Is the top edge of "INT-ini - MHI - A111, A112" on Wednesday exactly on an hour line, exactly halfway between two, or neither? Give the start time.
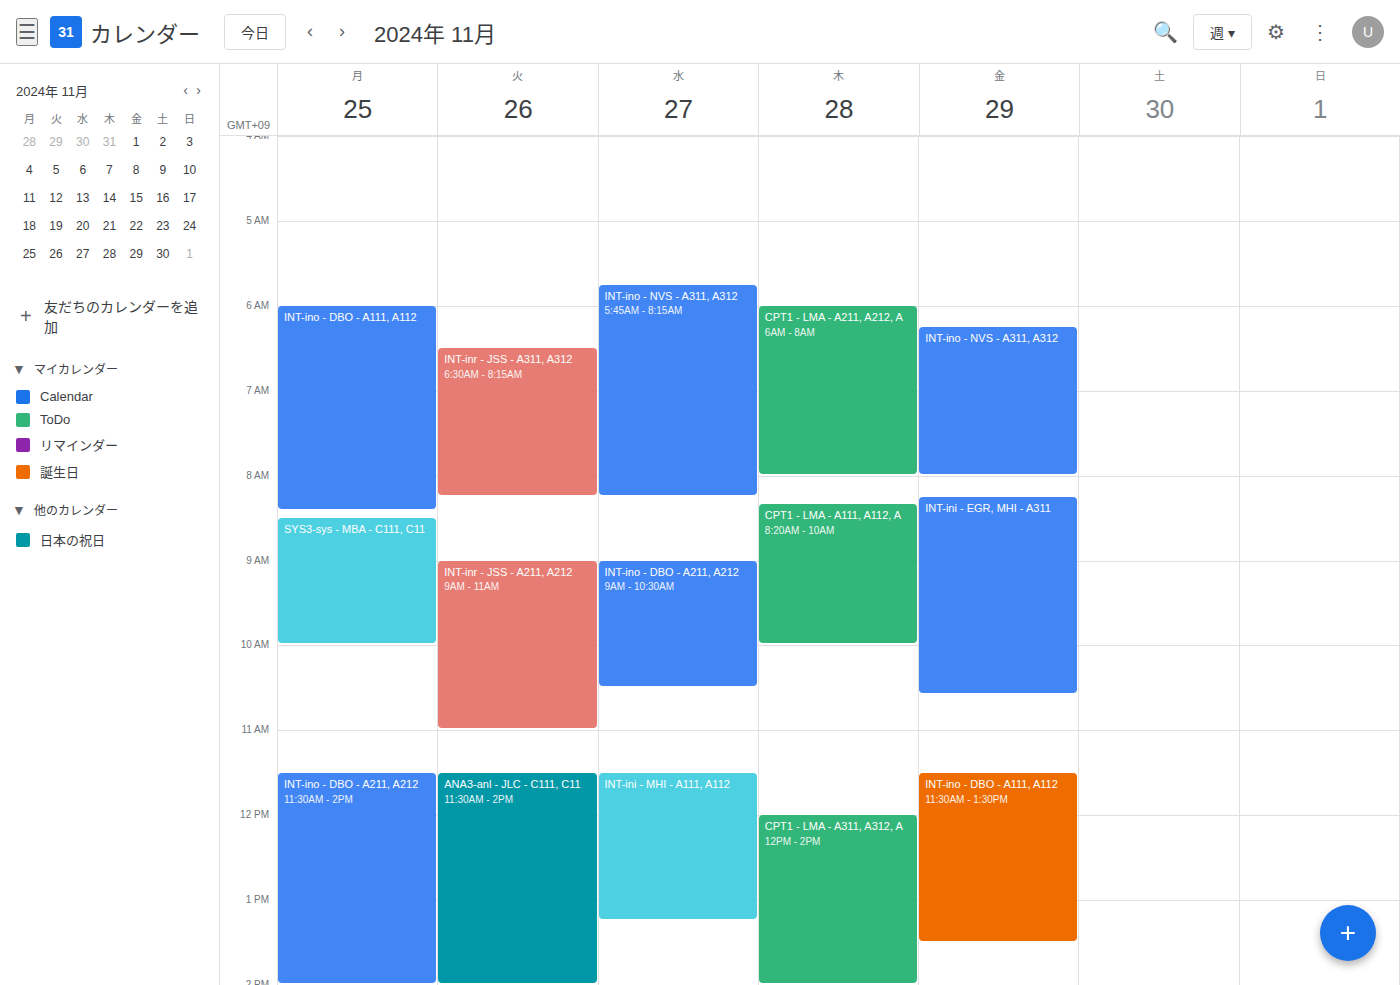
11:30 AM -- halfway between the 11 AM and 12 PM lines.